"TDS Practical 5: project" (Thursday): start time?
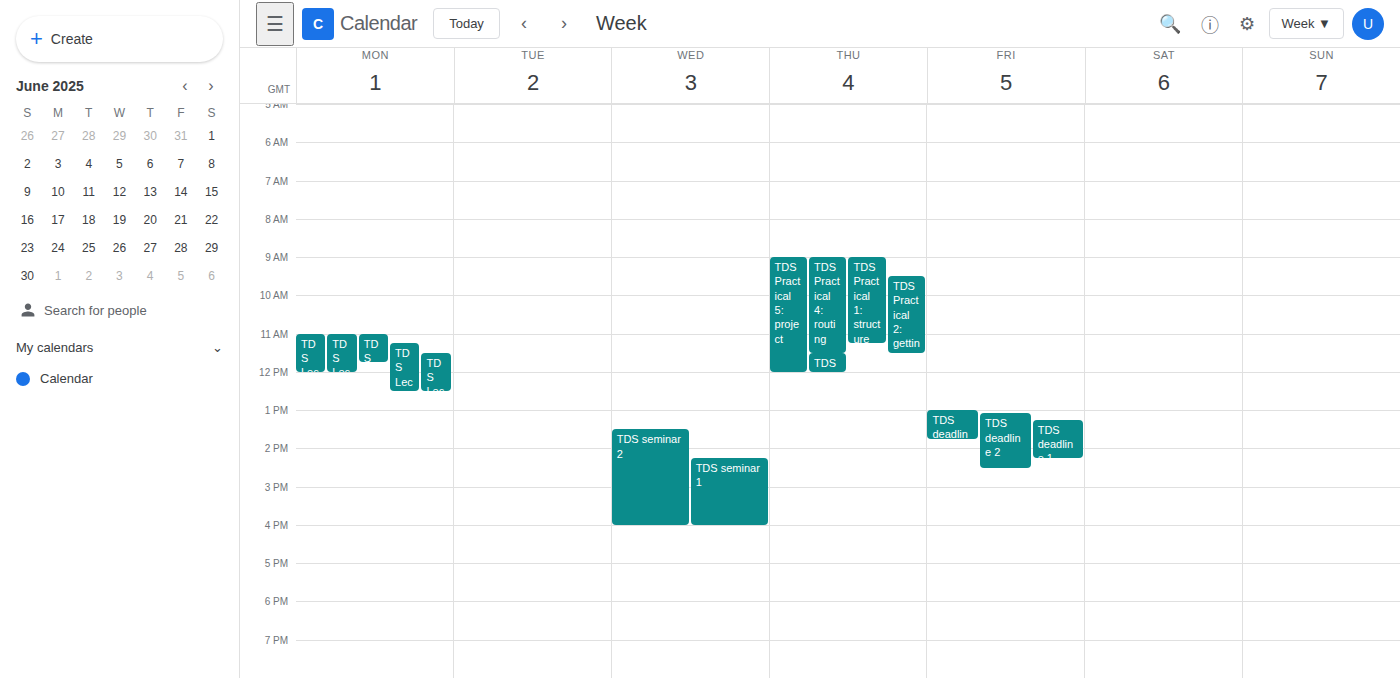
9:00 AM